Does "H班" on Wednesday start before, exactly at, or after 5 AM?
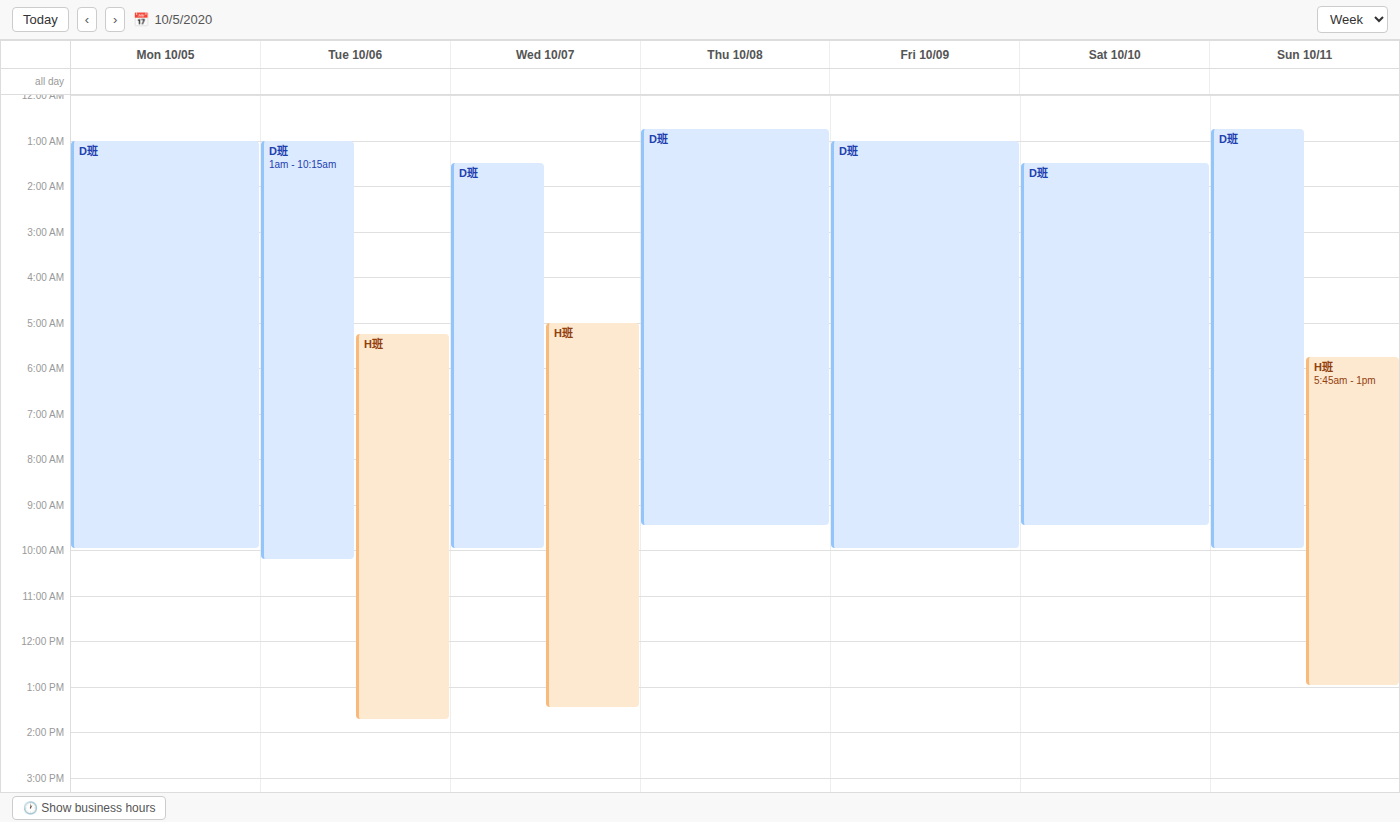
5:00 AM -- exactly at 5 AM, on the 5 AM line.